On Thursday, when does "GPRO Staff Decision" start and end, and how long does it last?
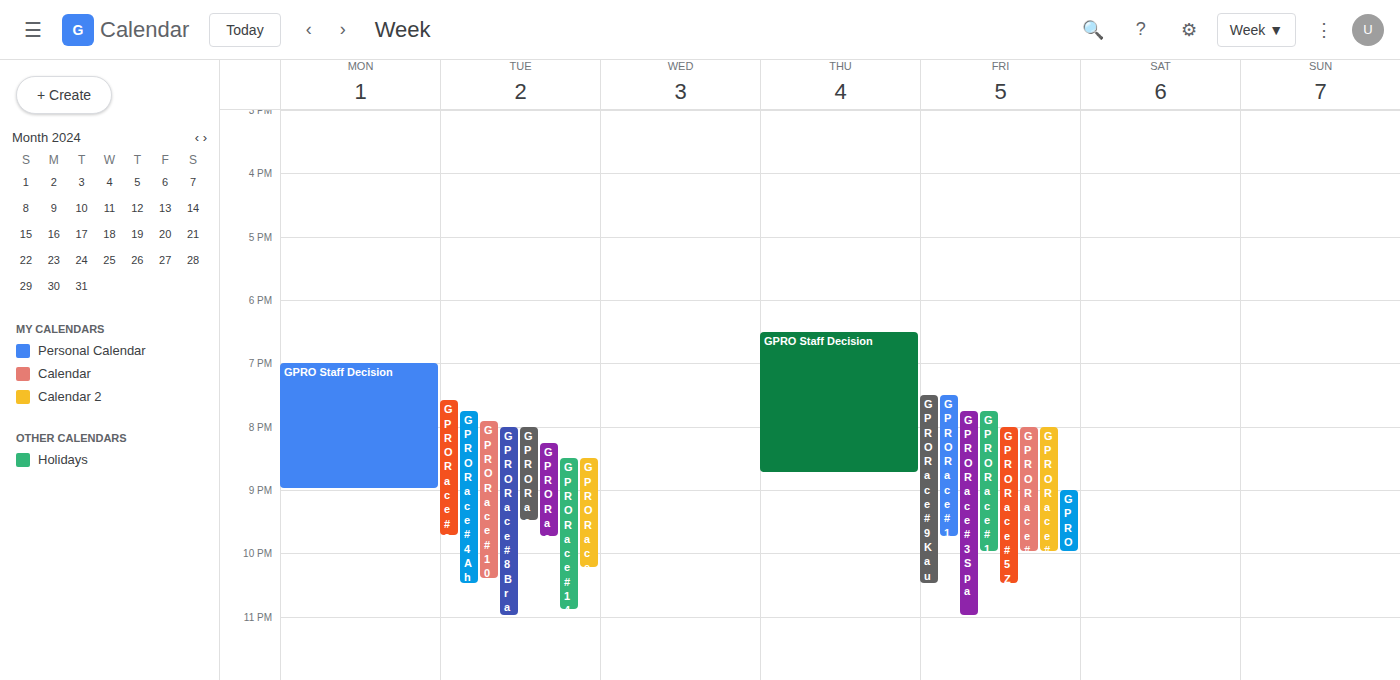
18:30 to 20:45, 2 hours 15 minutes